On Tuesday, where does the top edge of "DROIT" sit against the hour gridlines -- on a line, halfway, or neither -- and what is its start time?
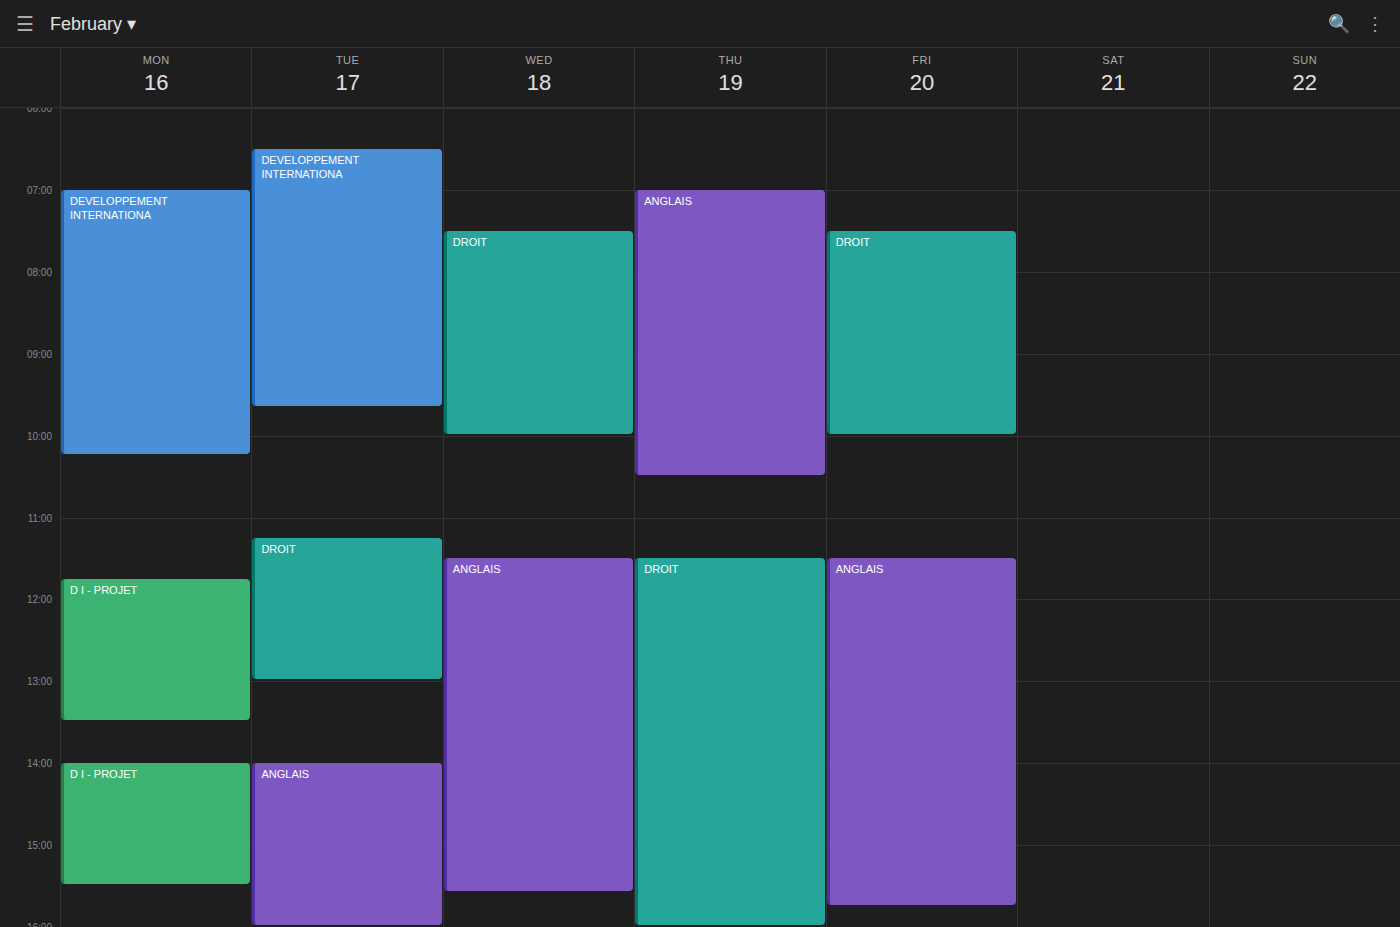
11:15 AM -- neither: a quarter of the way from the 11 AM line to the 12 PM line.